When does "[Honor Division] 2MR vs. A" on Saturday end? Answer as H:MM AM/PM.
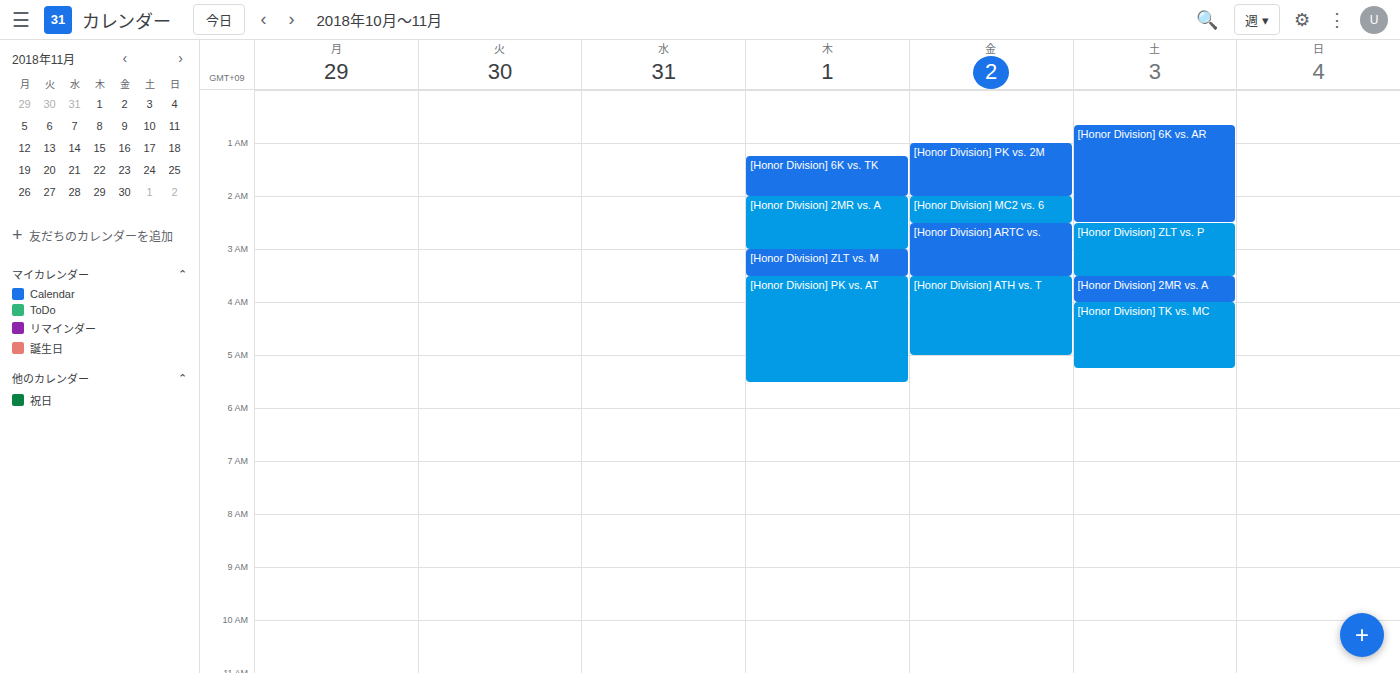
4:00 AM